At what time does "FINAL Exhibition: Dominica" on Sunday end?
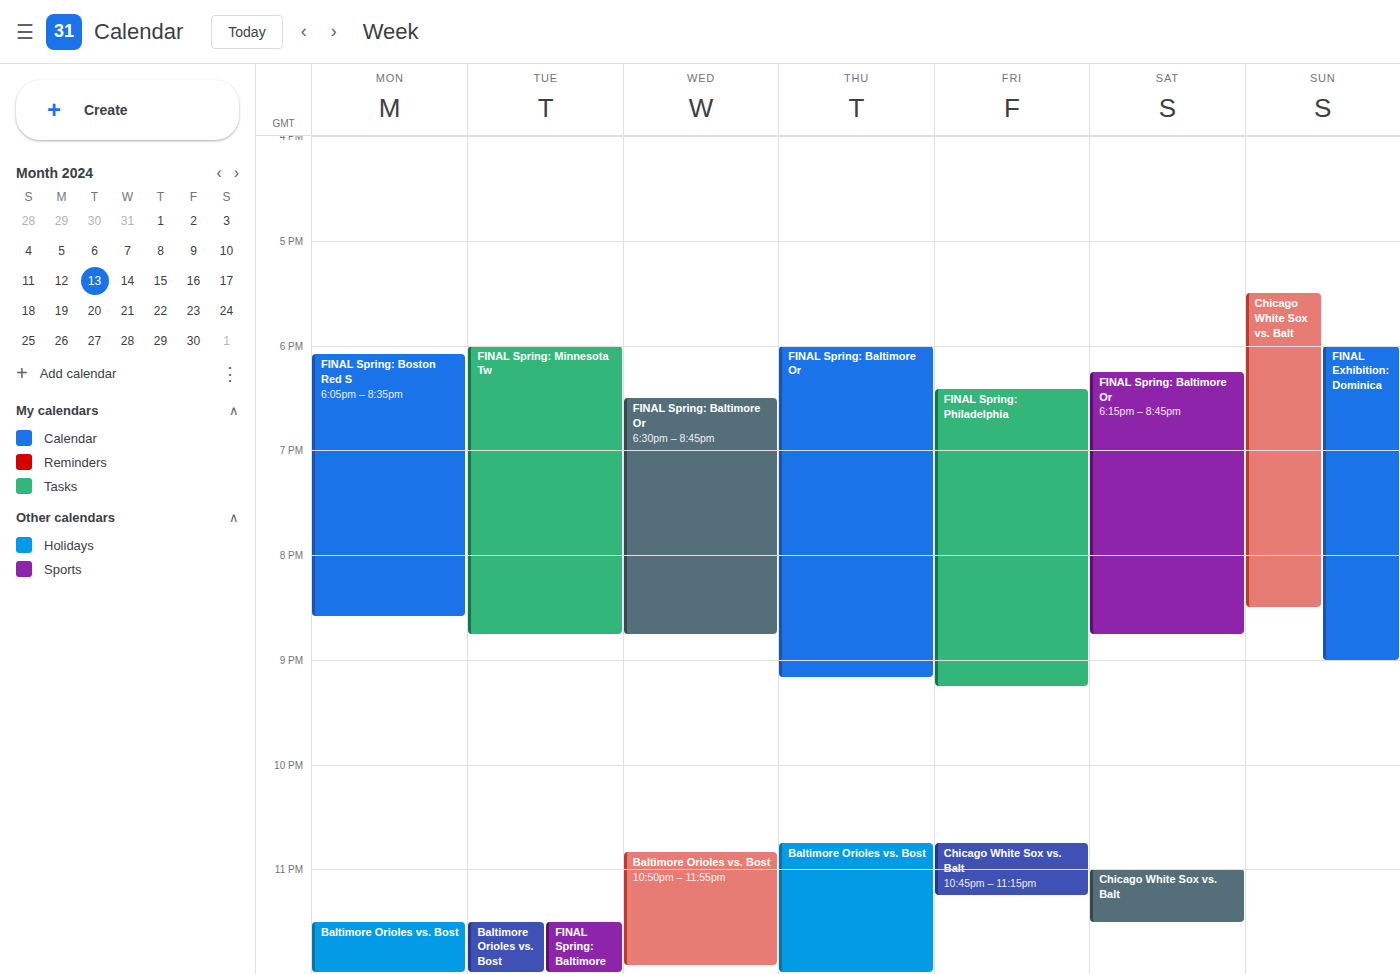
9:00 PM